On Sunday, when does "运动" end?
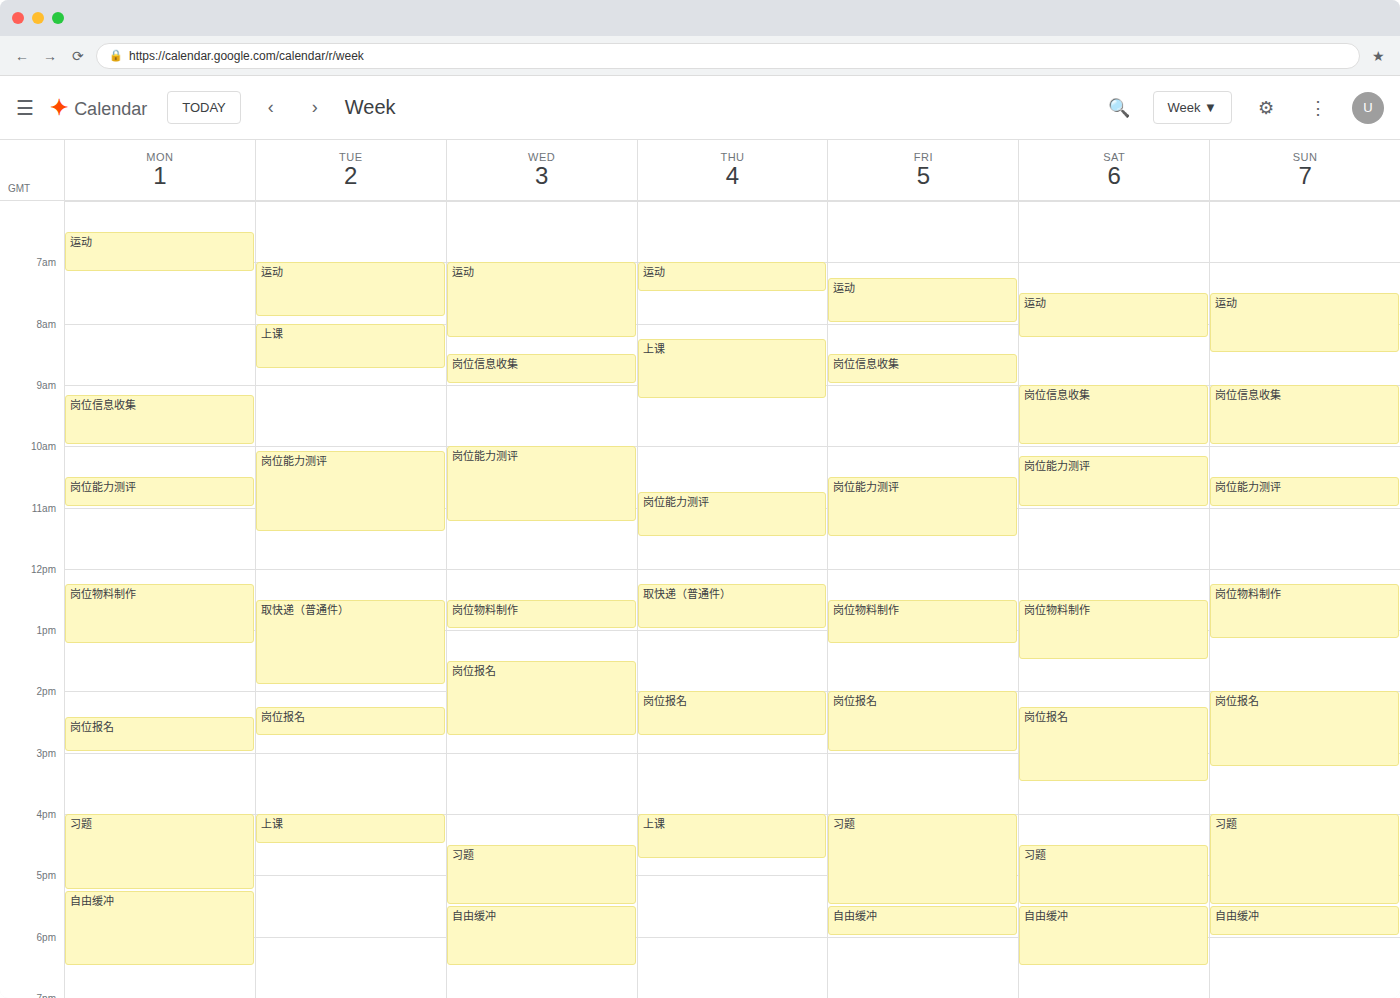
8:30 AM